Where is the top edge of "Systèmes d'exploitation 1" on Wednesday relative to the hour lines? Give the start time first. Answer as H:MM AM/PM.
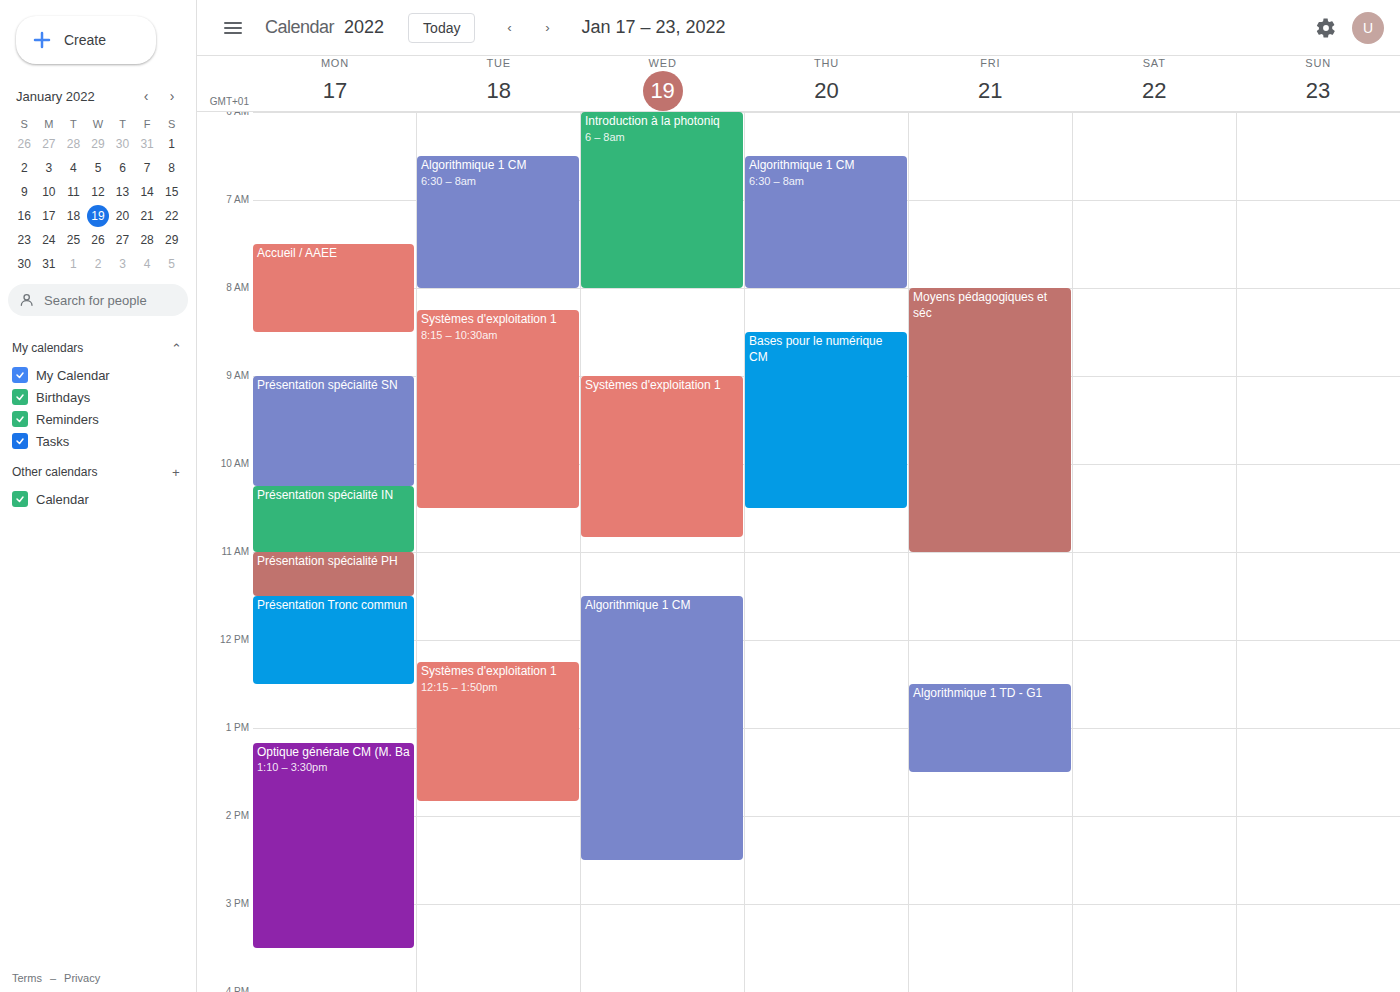
9:00 AM -- exactly on the 9 AM line.